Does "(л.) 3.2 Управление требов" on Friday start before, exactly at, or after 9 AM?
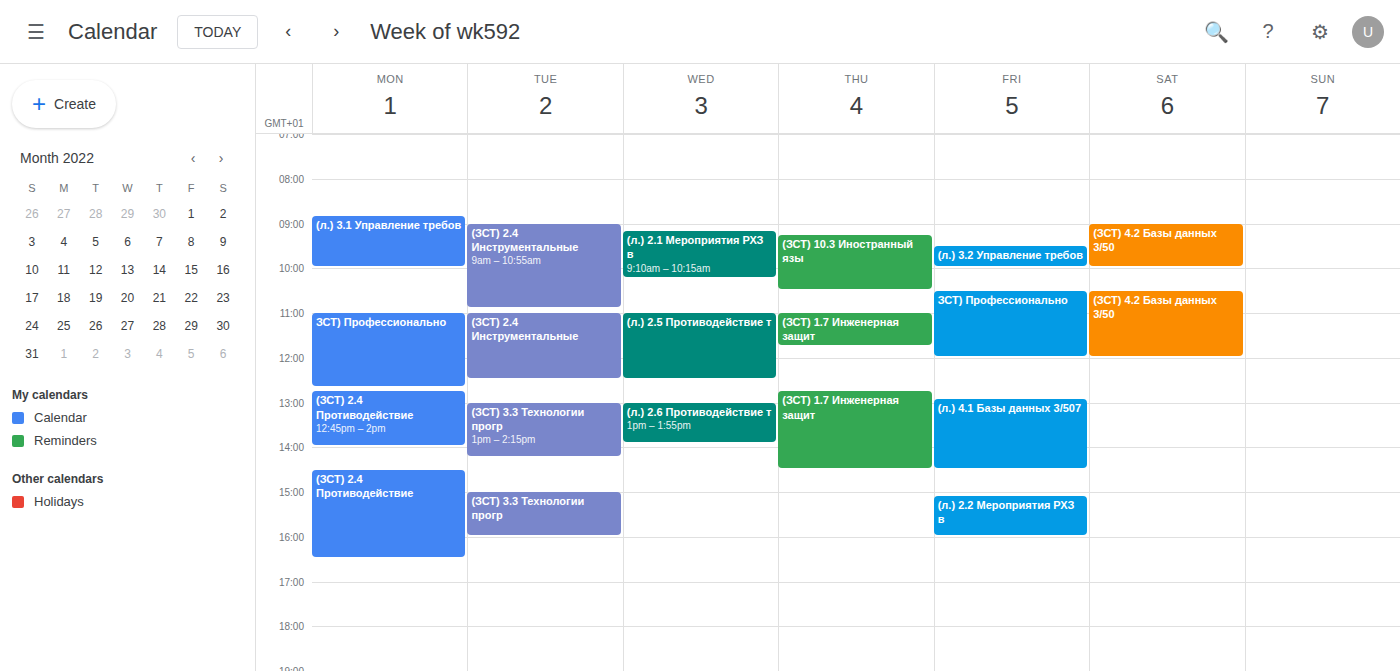
9:30 AM -- after 9 AM, 30 minutes below the 9 AM line.